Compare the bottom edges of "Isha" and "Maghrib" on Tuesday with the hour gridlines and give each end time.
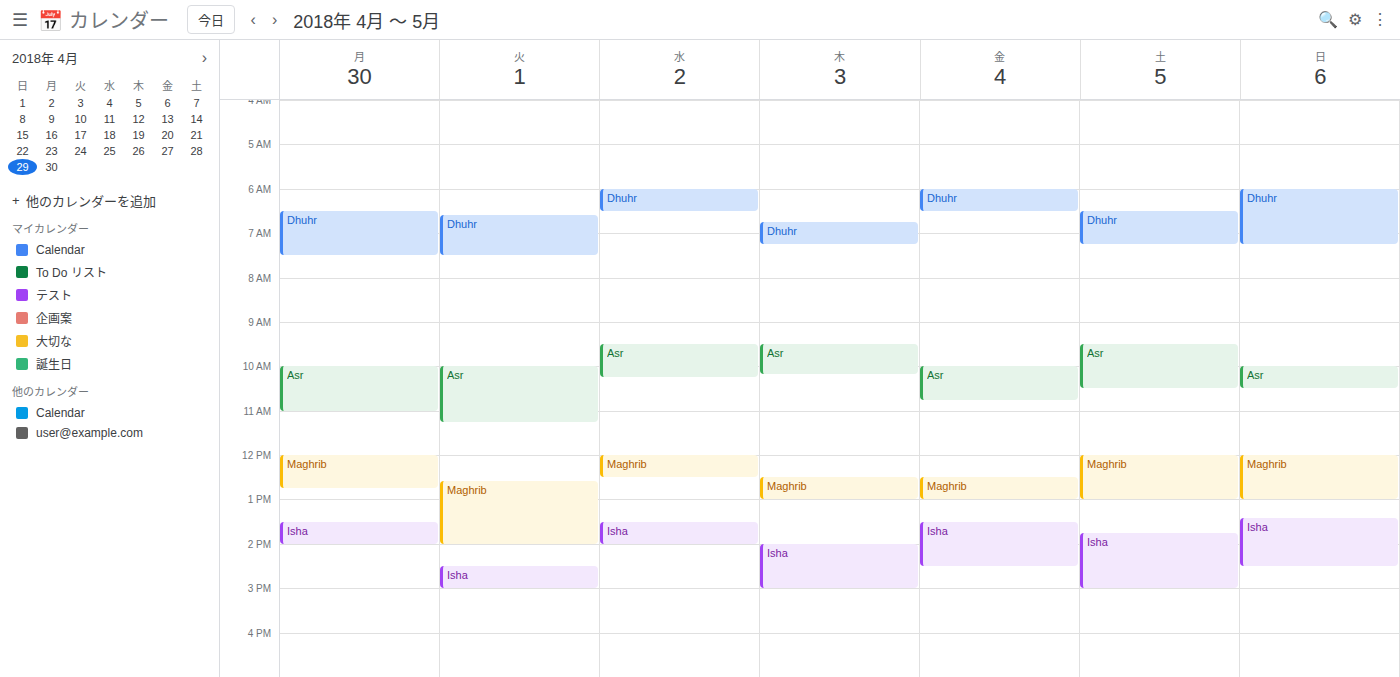
"Isha": 3:00 PM, exactly on the 3 PM line. "Maghrib": 2:00 PM, exactly on the 2 PM line.